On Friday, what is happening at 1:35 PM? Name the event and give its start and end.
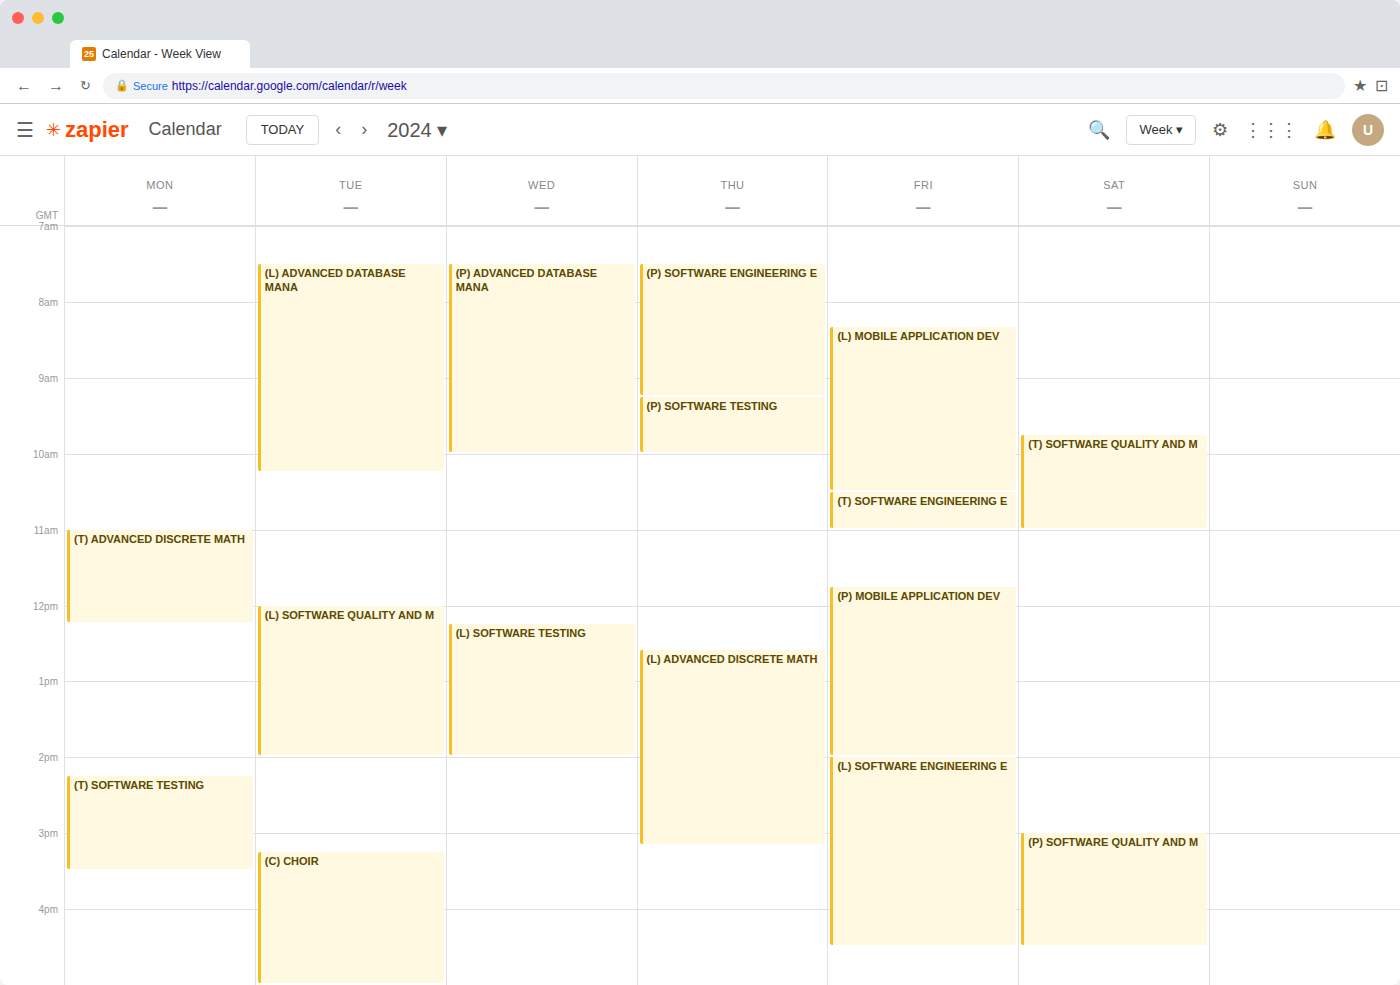
"(P) MOBILE APPLICATION DEV", 11:45 AM to 2:00 PM